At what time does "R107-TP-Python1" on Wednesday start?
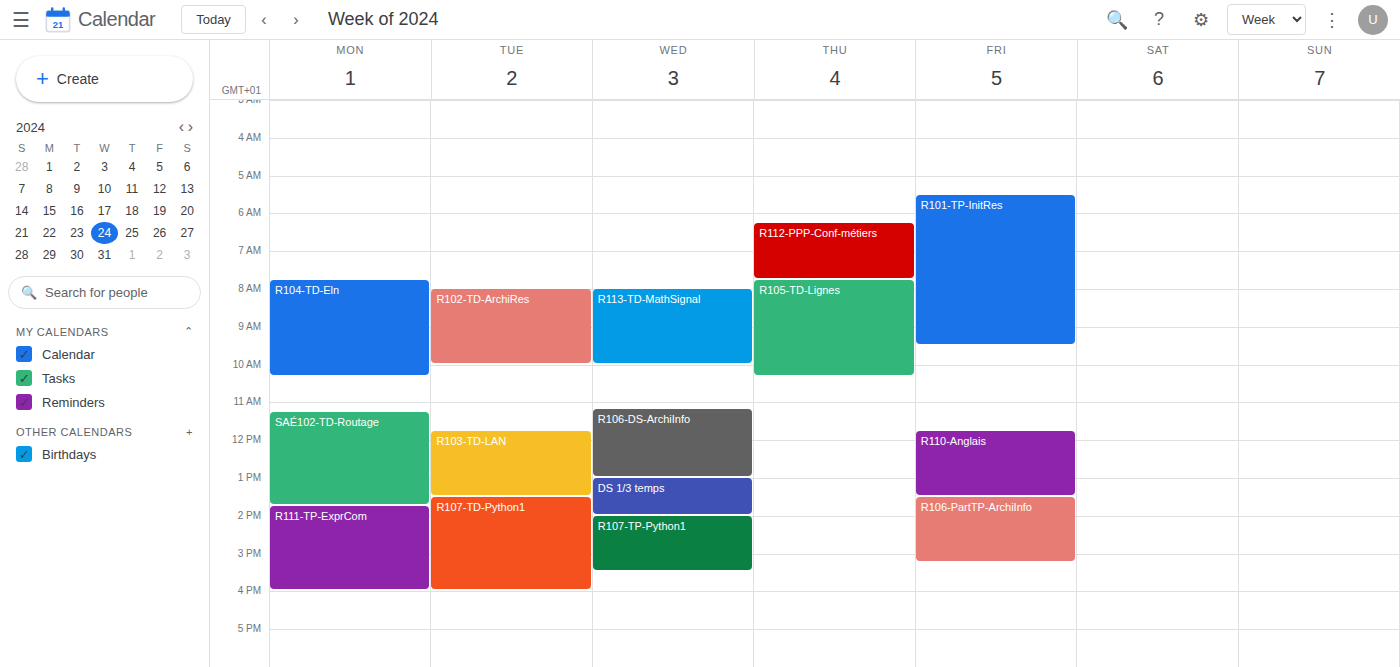
2:00 PM